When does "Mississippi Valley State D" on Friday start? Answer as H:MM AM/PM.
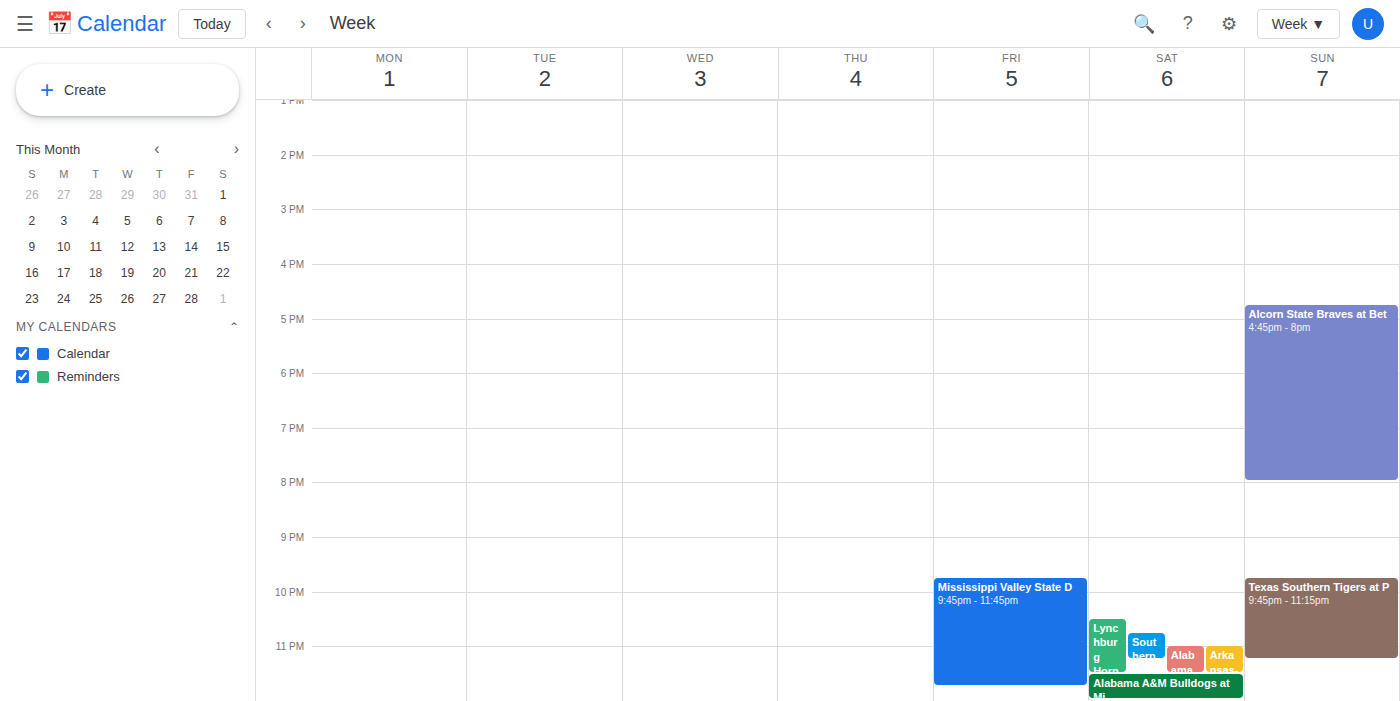
9:45 PM